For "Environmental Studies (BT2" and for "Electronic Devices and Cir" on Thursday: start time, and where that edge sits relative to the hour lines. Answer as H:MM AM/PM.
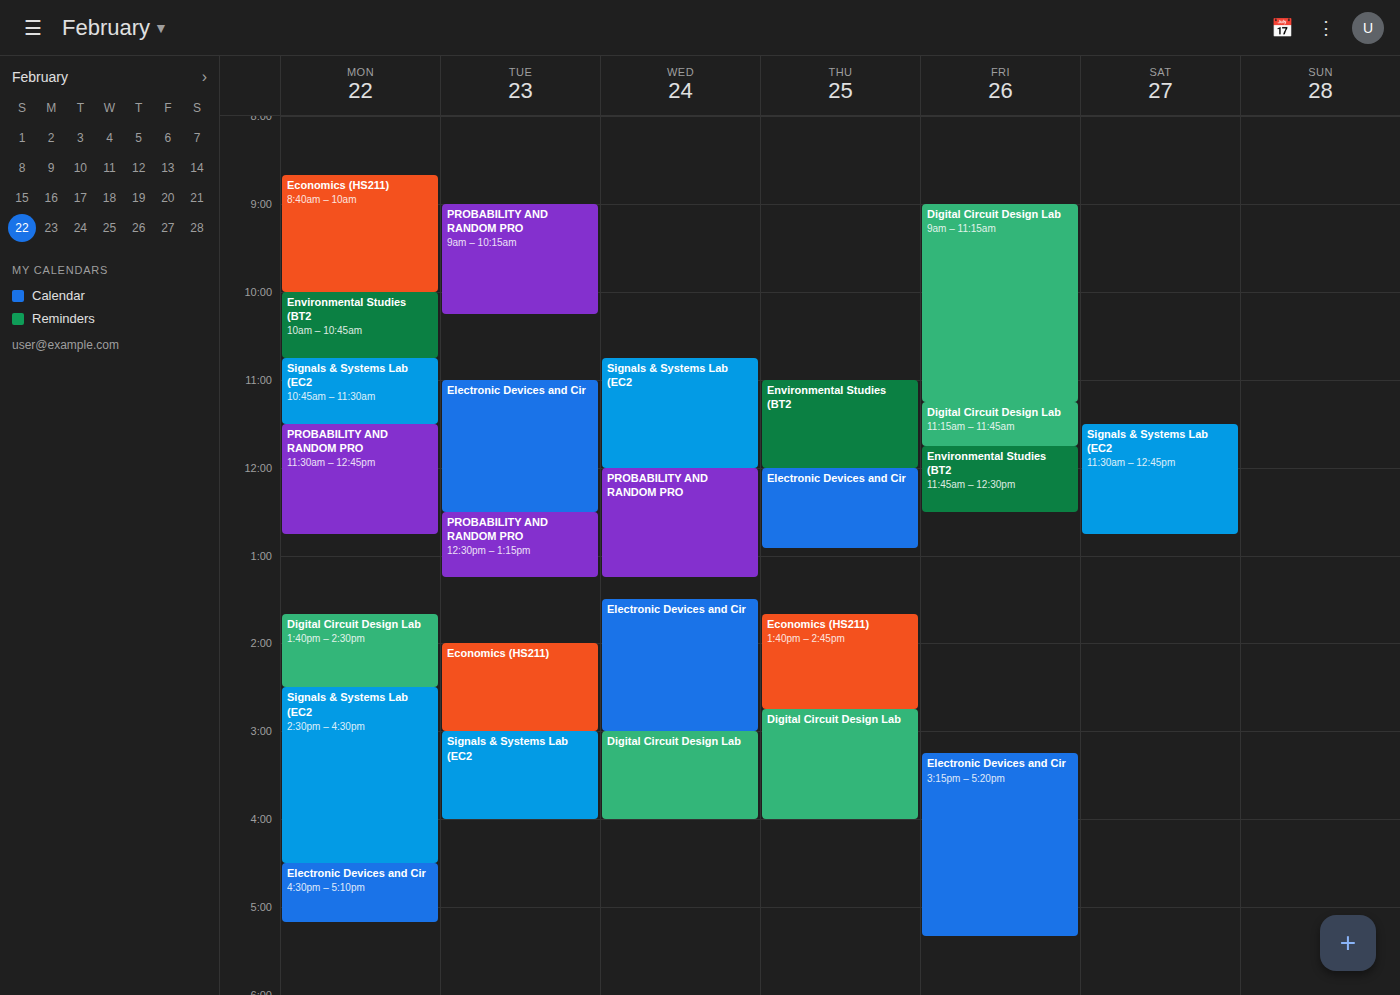
"Environmental Studies (BT2": 11:00 AM, exactly on the 11 AM line. "Electronic Devices and Cir": 12:00 PM, exactly on the 12 PM line.